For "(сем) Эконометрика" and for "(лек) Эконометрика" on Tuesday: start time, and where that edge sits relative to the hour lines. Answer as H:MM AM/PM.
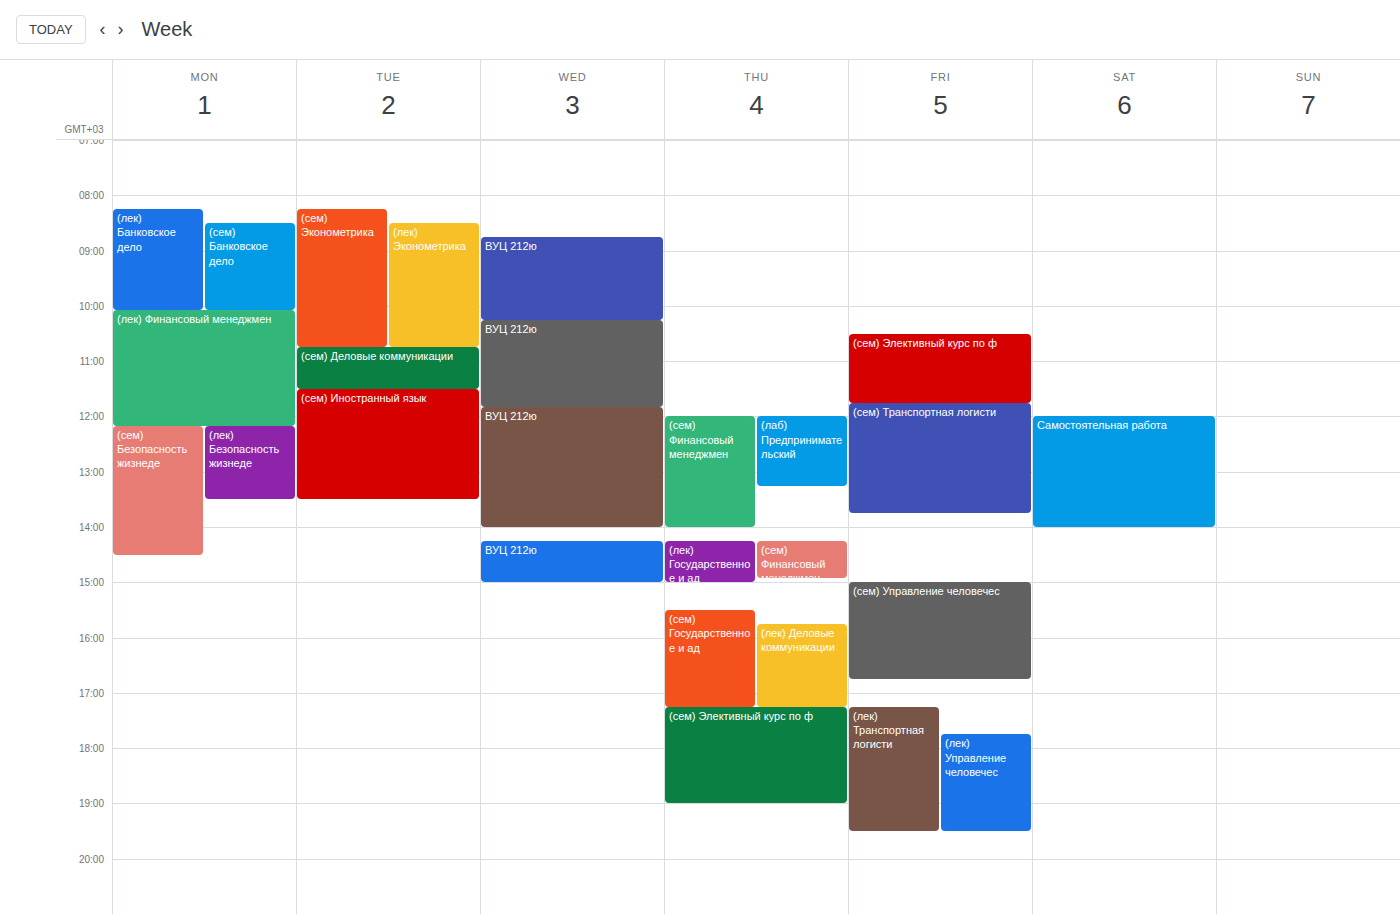
"(сем) Эконометрика": 8:15 AM, neither: a quarter of the way from the 8 AM line to the 9 AM line. "(лек) Эконометрика": 8:30 AM, halfway between the 8 AM and 9 AM lines.